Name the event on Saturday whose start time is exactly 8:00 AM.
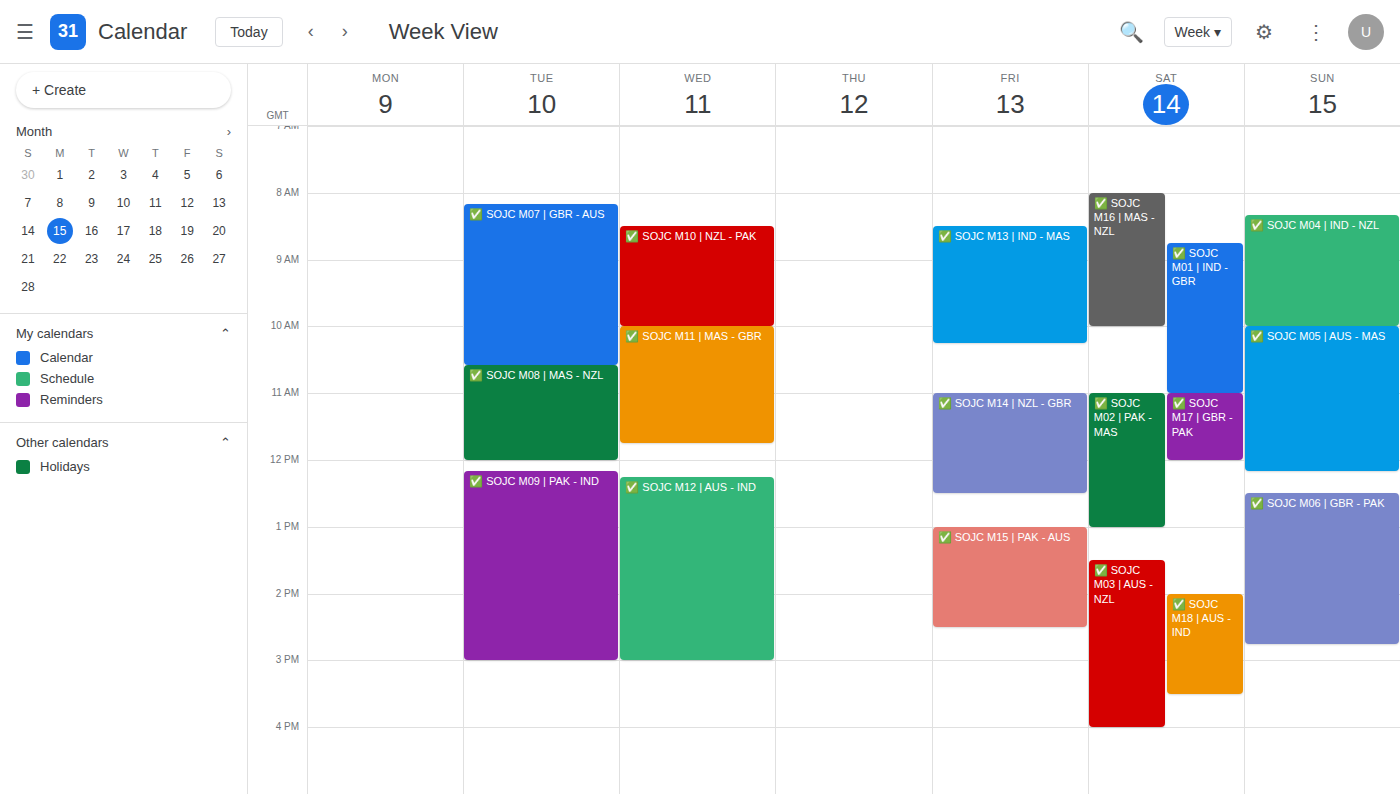
"✅ SOJC M16 | MAS - NZL"